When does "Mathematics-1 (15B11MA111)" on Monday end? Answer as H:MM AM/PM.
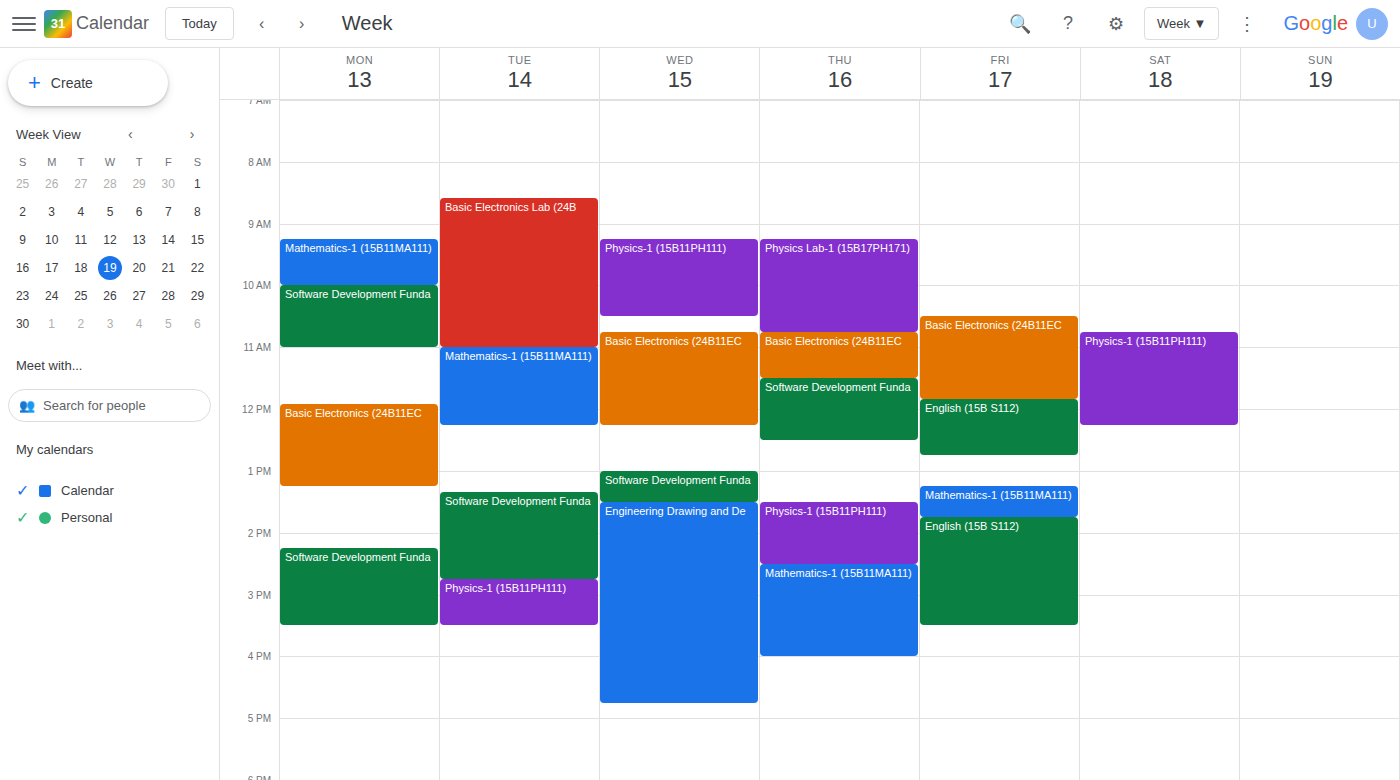
10:00 AM